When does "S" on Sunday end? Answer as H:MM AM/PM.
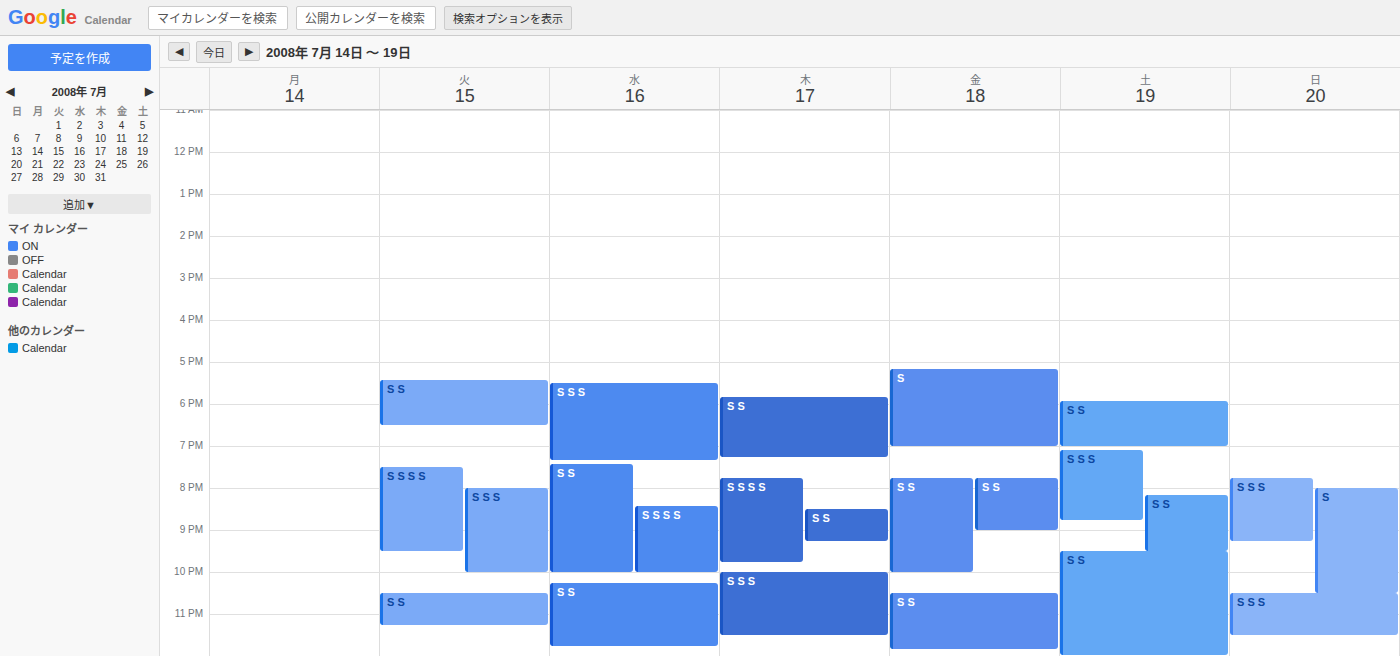
10:30 PM